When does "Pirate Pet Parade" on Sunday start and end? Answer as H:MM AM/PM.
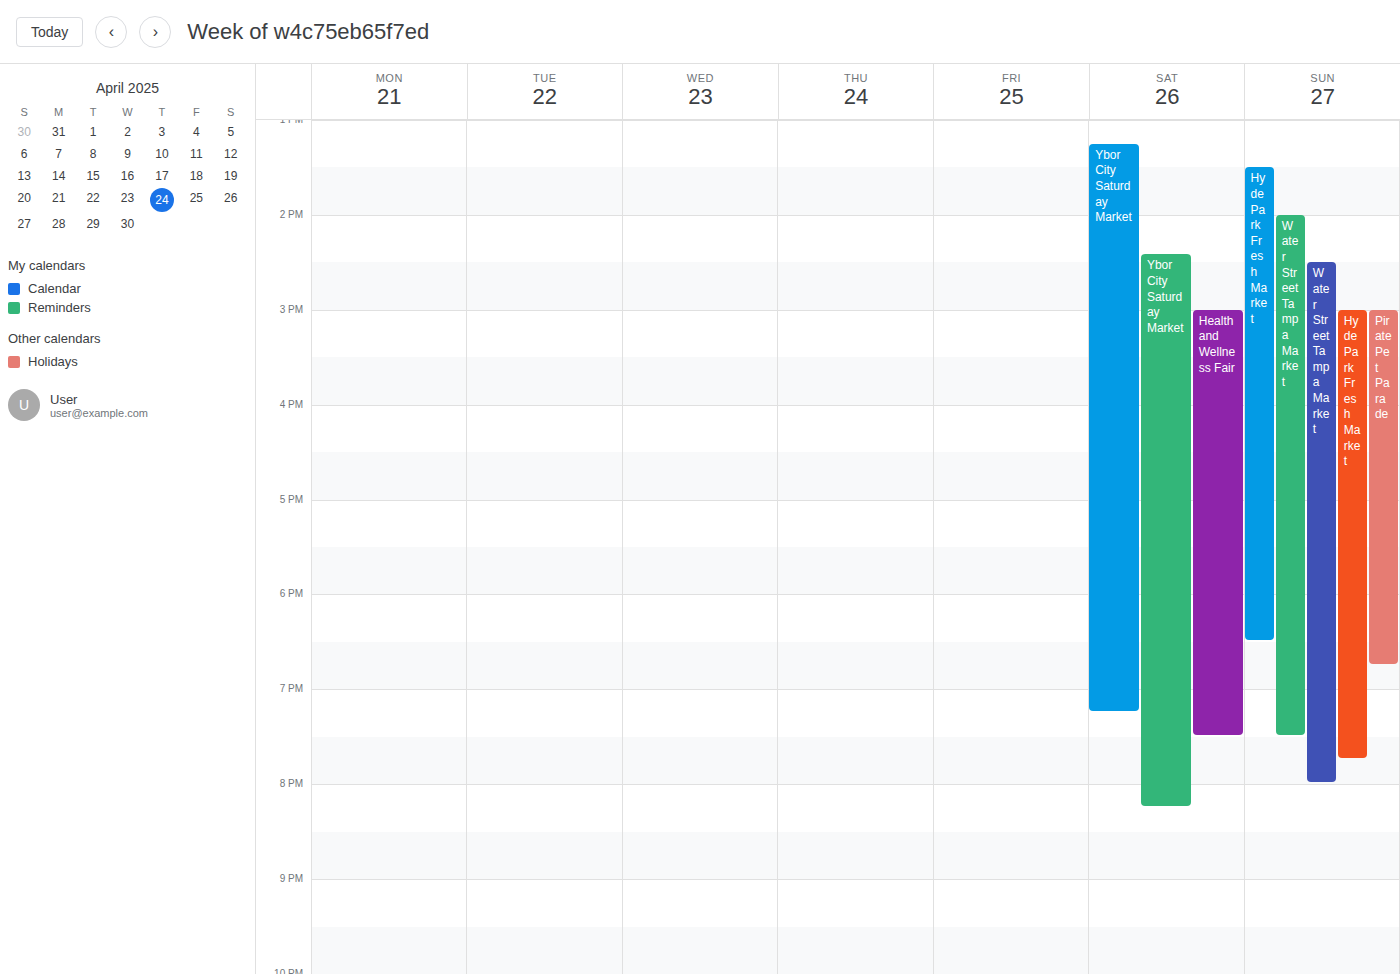
3:00 PM to 6:45 PM